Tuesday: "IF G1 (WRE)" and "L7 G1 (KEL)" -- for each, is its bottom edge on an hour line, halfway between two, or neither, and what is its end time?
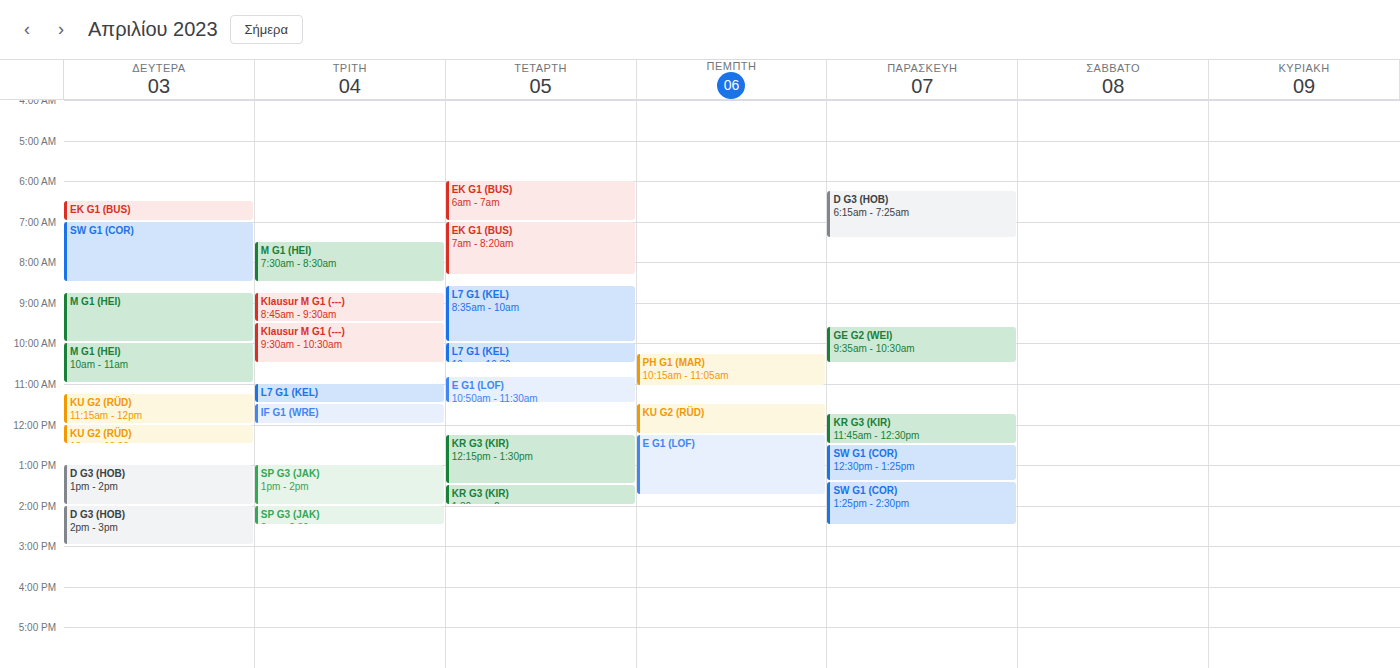
"IF G1 (WRE)": 12:00 PM, exactly on the 12 PM line. "L7 G1 (KEL)": 11:30 AM, halfway between the 11 AM and 12 PM lines.